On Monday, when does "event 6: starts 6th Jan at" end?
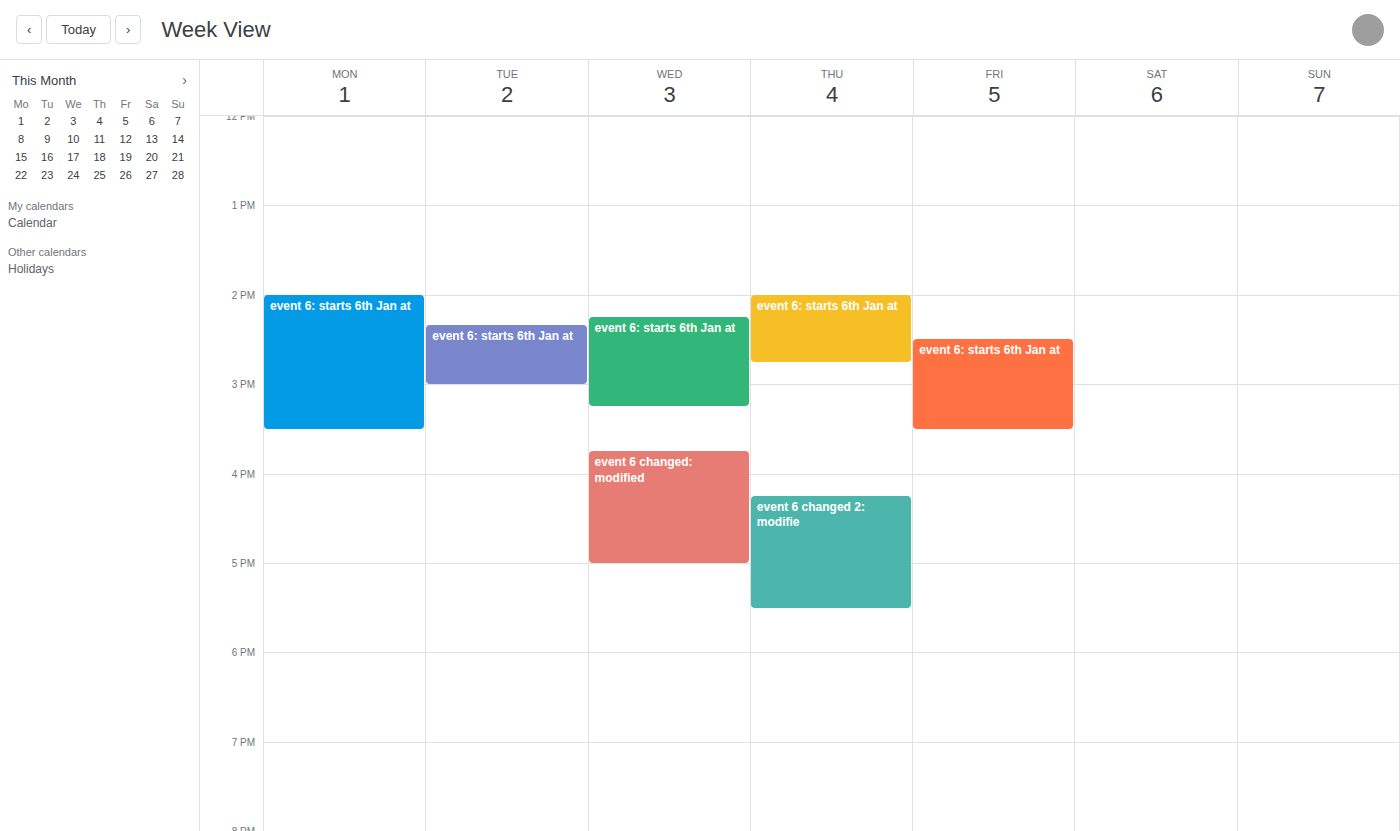
15:30